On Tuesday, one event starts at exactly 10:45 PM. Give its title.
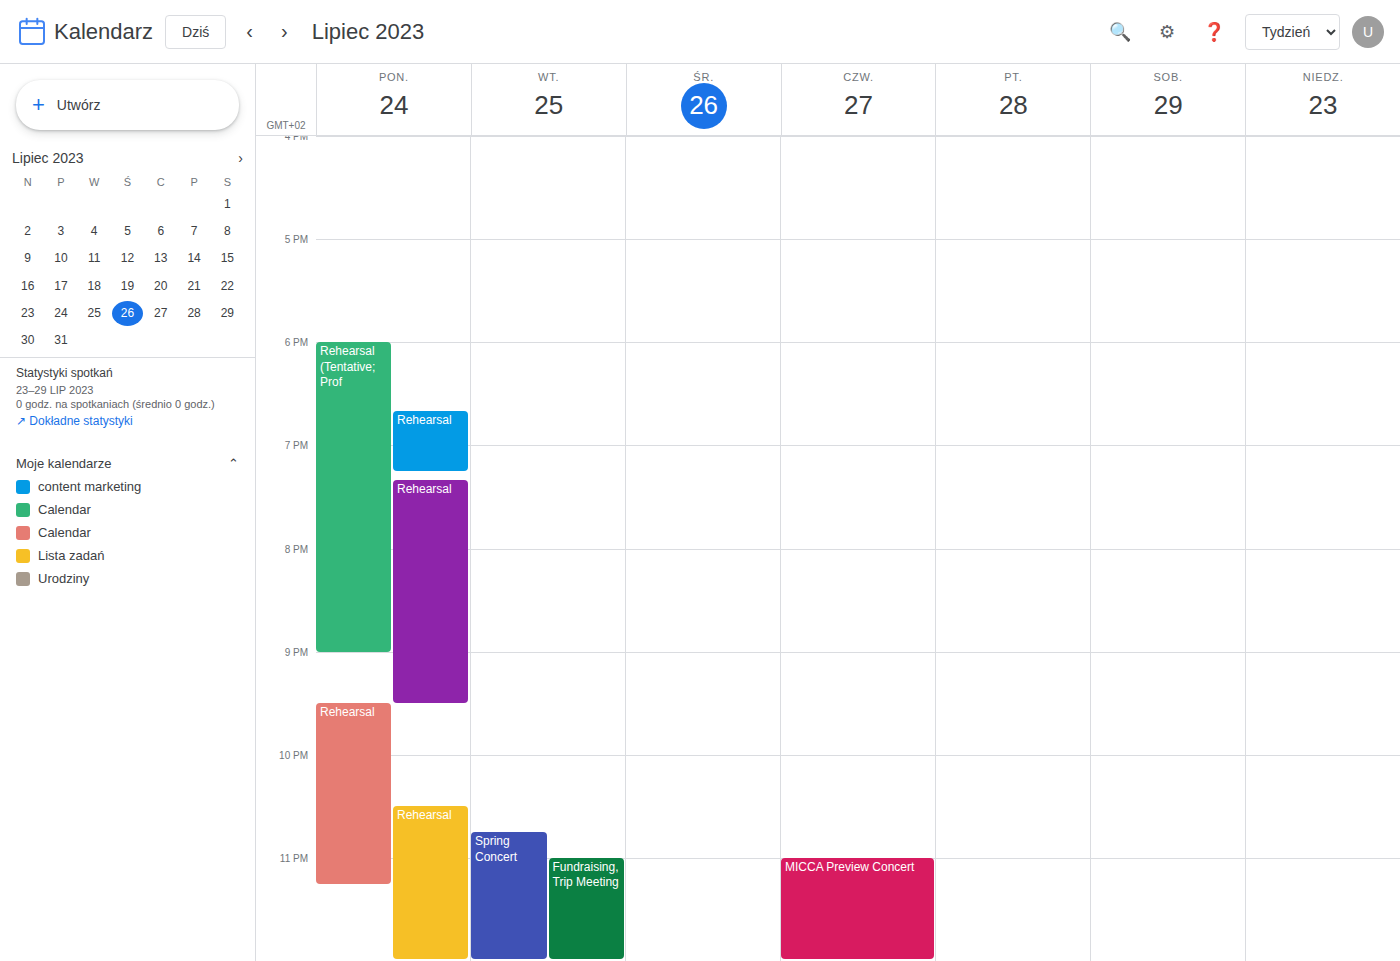
"Spring Concert"